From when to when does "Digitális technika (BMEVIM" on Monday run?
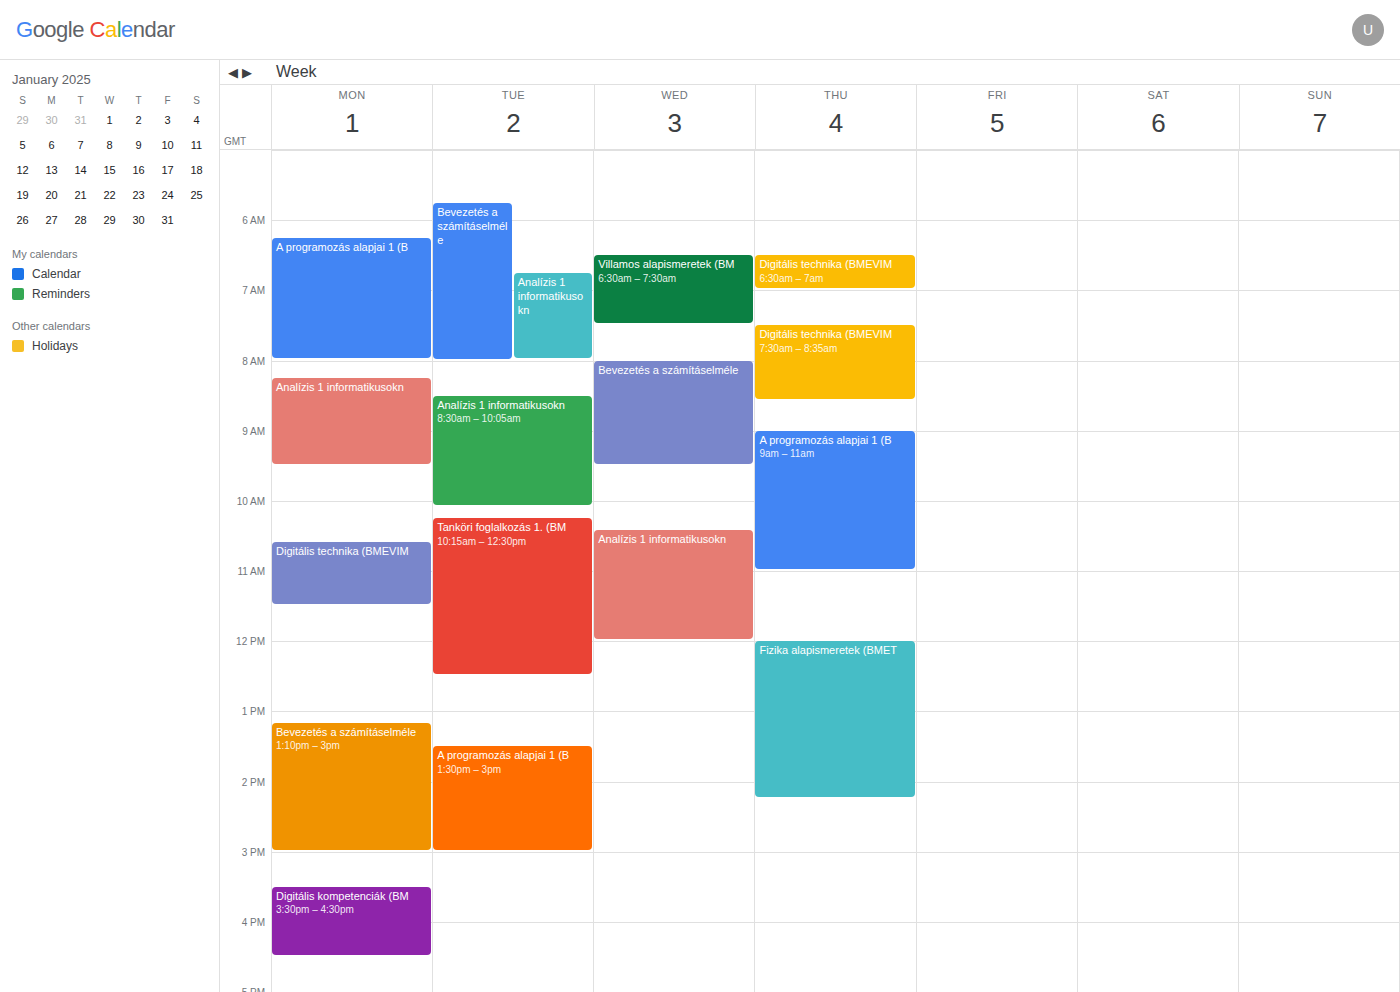
10:35 AM to 11:30 AM